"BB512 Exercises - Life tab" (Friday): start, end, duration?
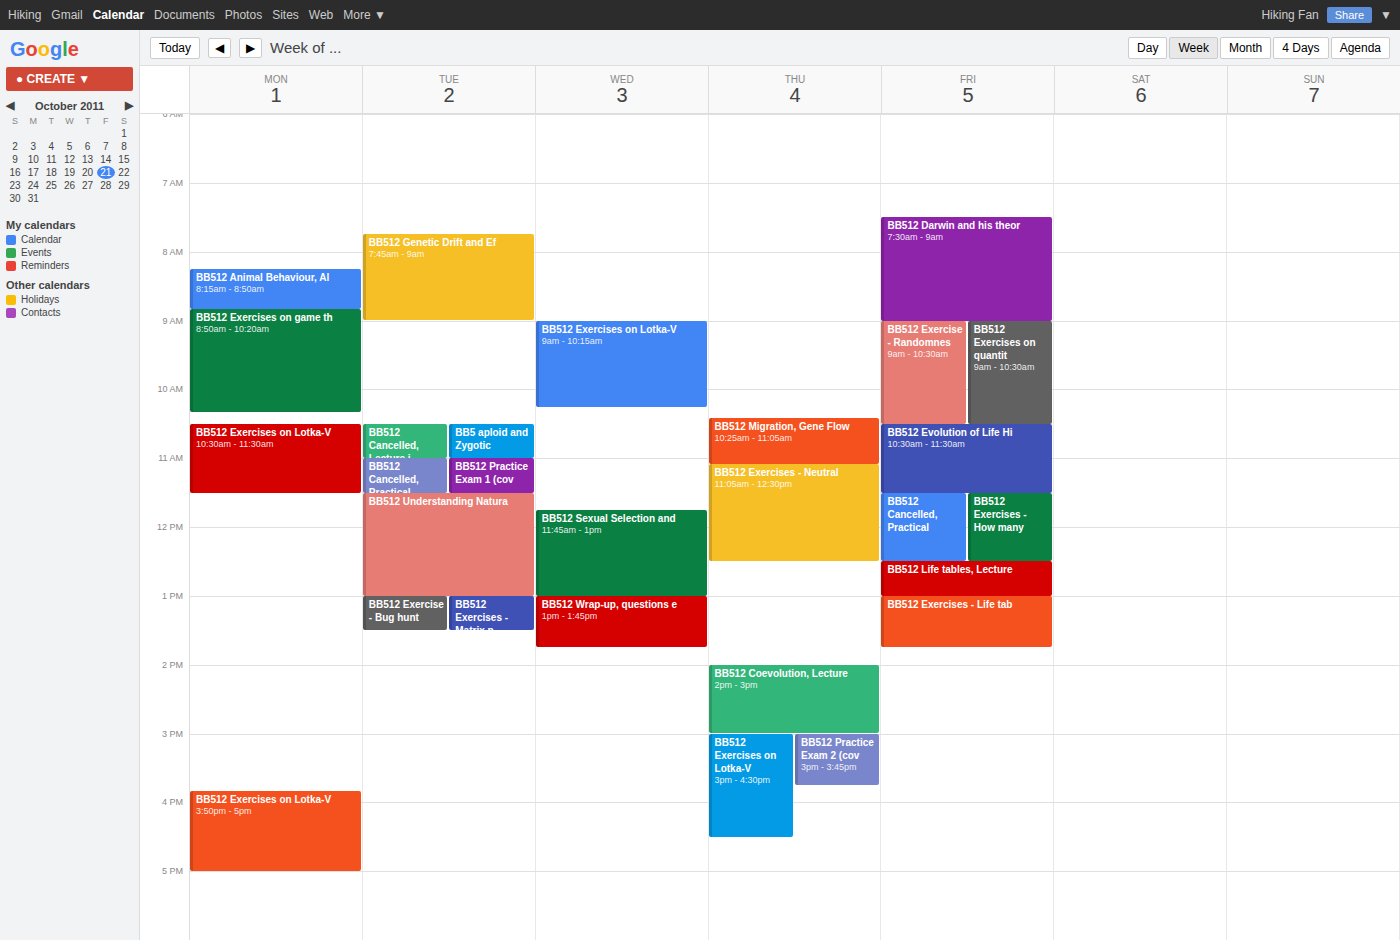
13:00 to 13:45, 45 minutes